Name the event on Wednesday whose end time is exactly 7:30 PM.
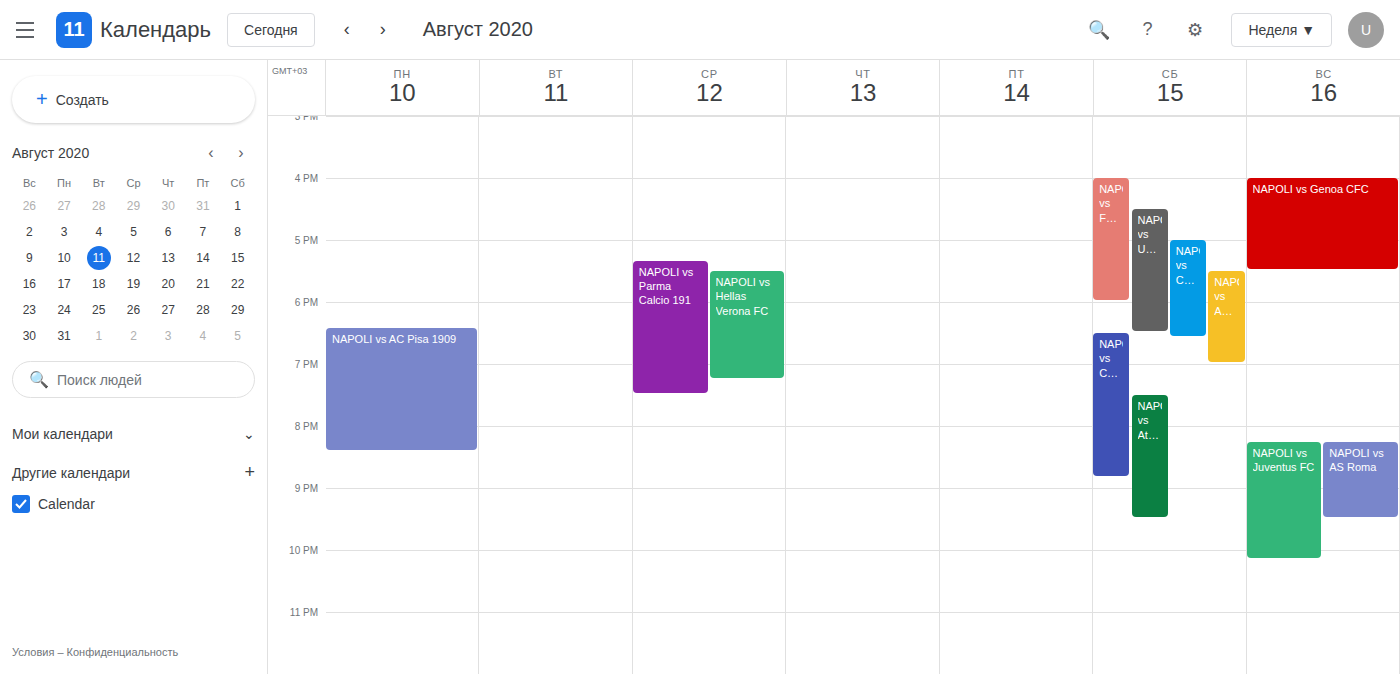
"NAPOLI vs Parma Calcio 191"